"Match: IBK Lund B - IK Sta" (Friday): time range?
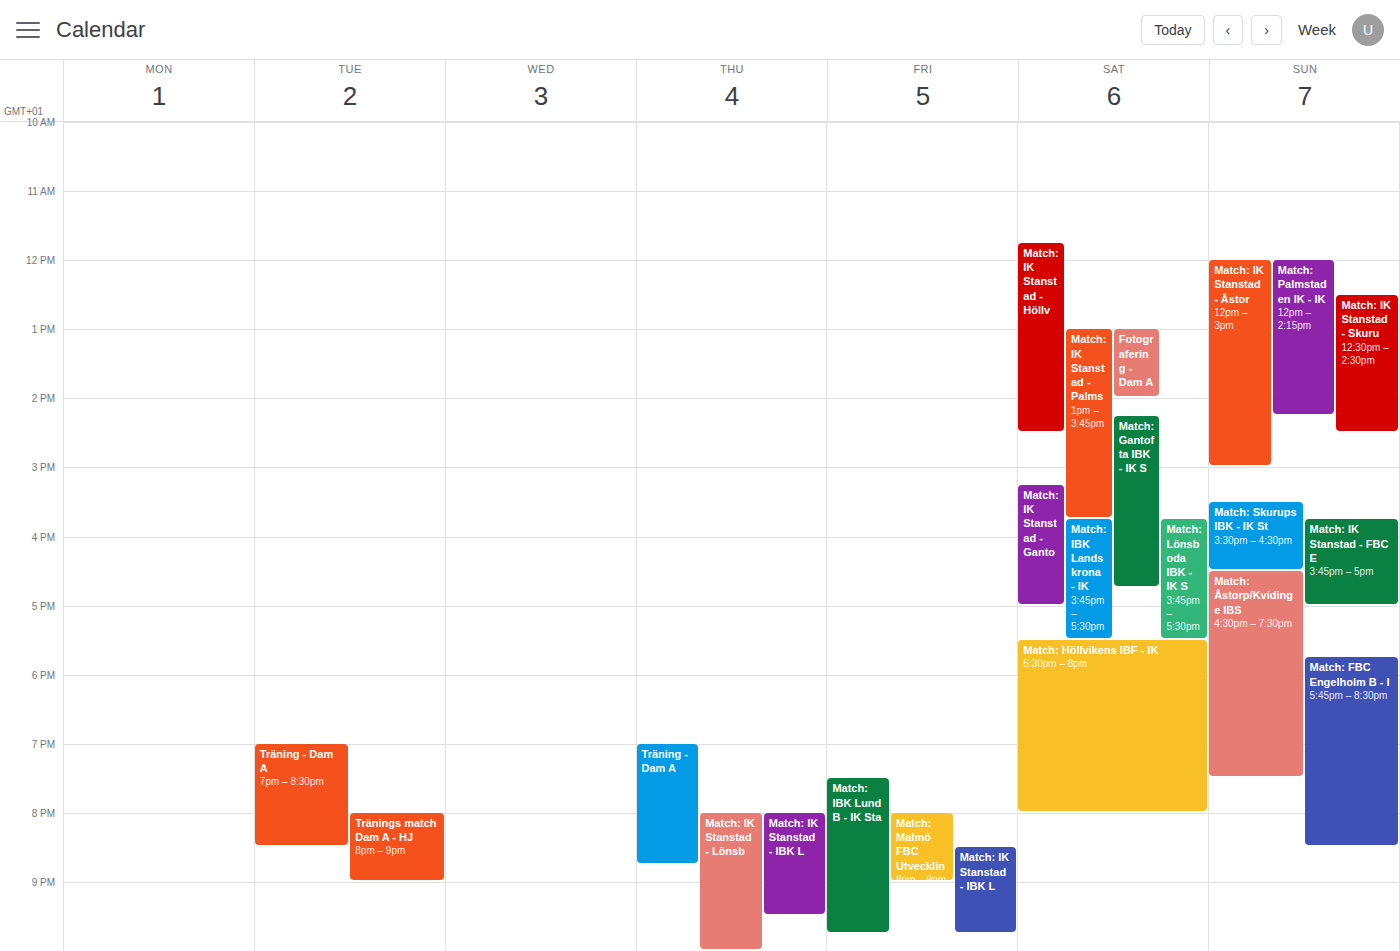
7:30 PM to 9:45 PM